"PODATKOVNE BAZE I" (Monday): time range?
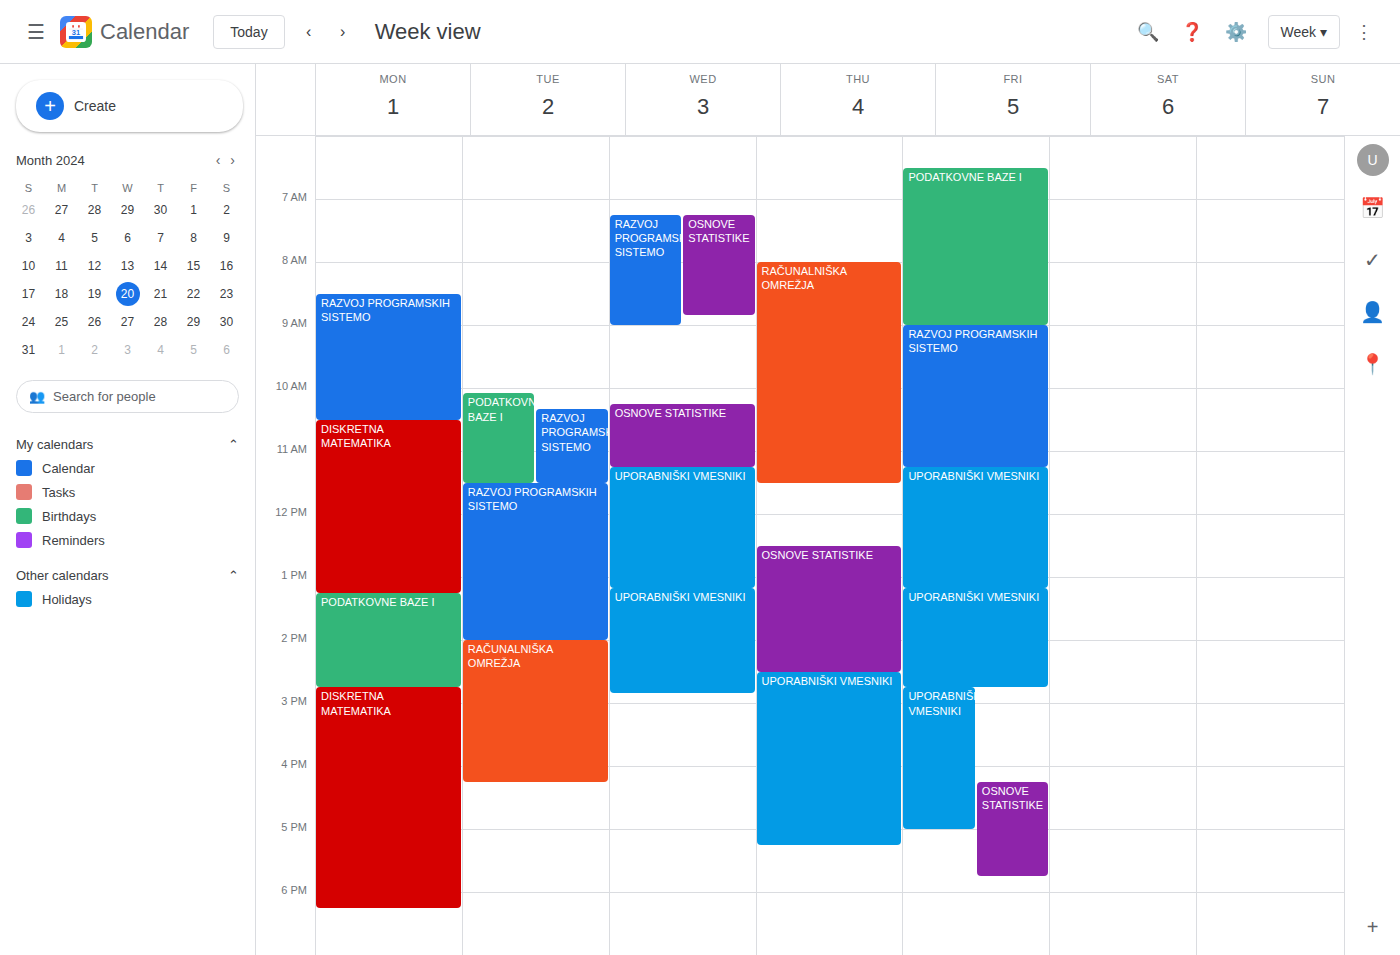
1:15 PM to 2:45 PM